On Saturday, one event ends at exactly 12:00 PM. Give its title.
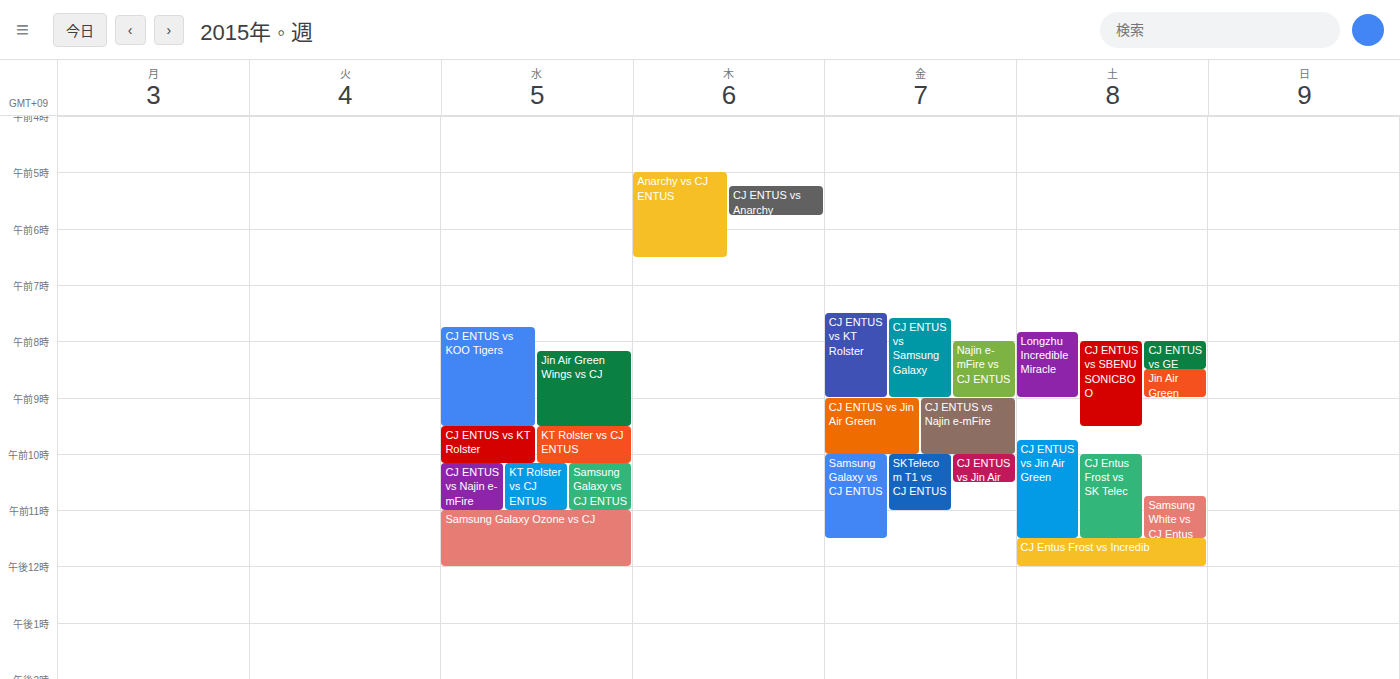
"CJ Entus Frost vs Incredib"